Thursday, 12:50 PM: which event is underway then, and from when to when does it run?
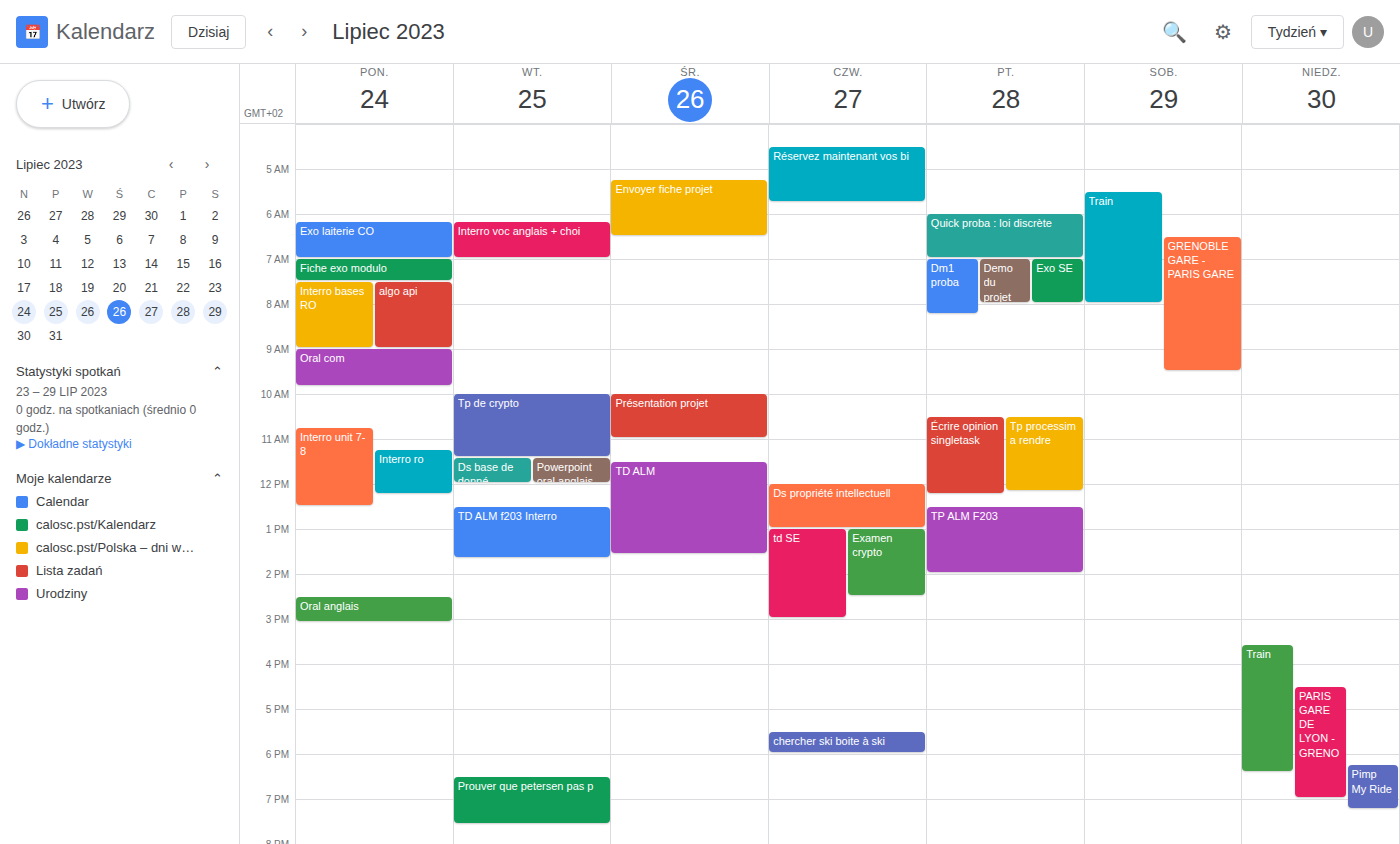
"Ds propriété intellectuell", 12:00 PM to 1:00 PM